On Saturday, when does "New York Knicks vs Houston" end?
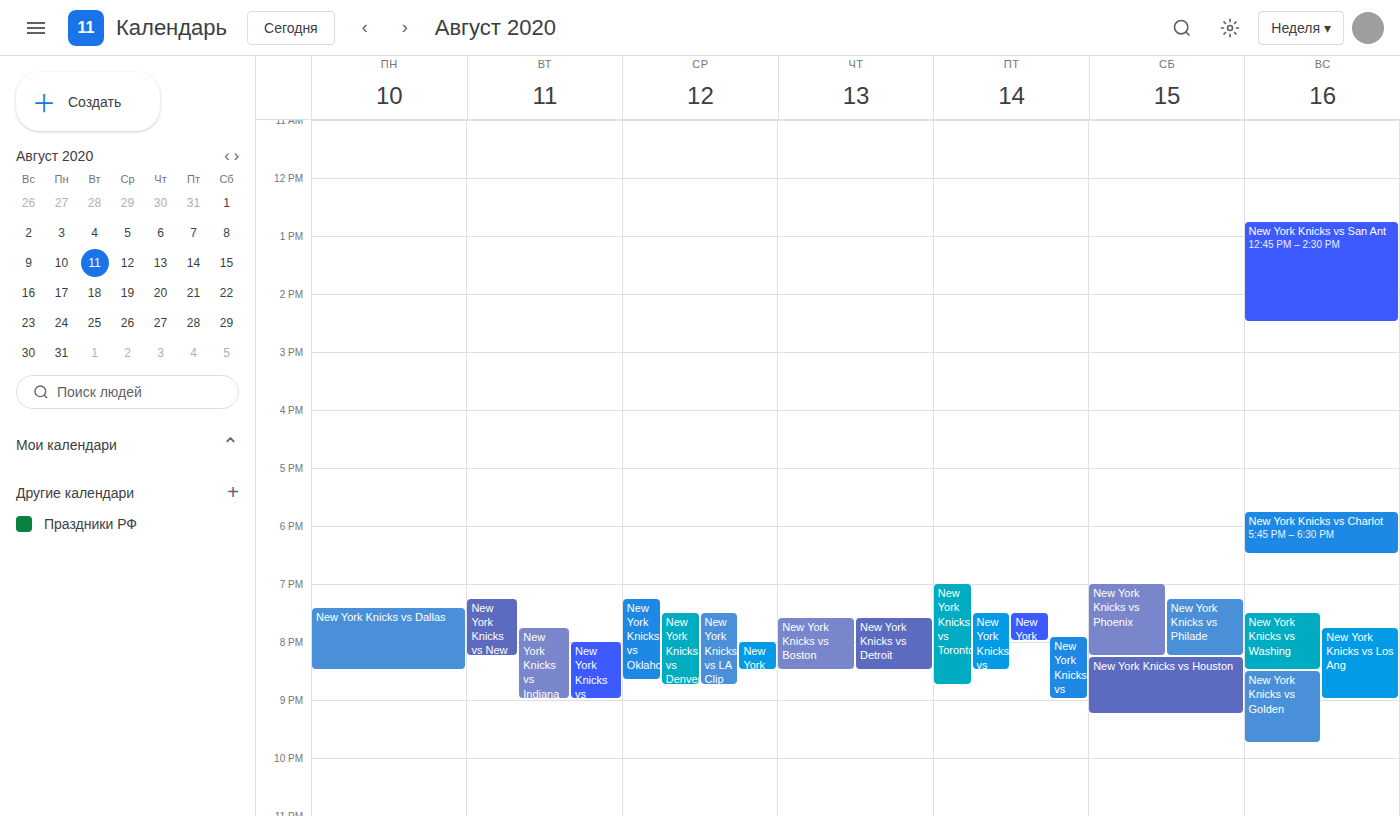
9:15 PM